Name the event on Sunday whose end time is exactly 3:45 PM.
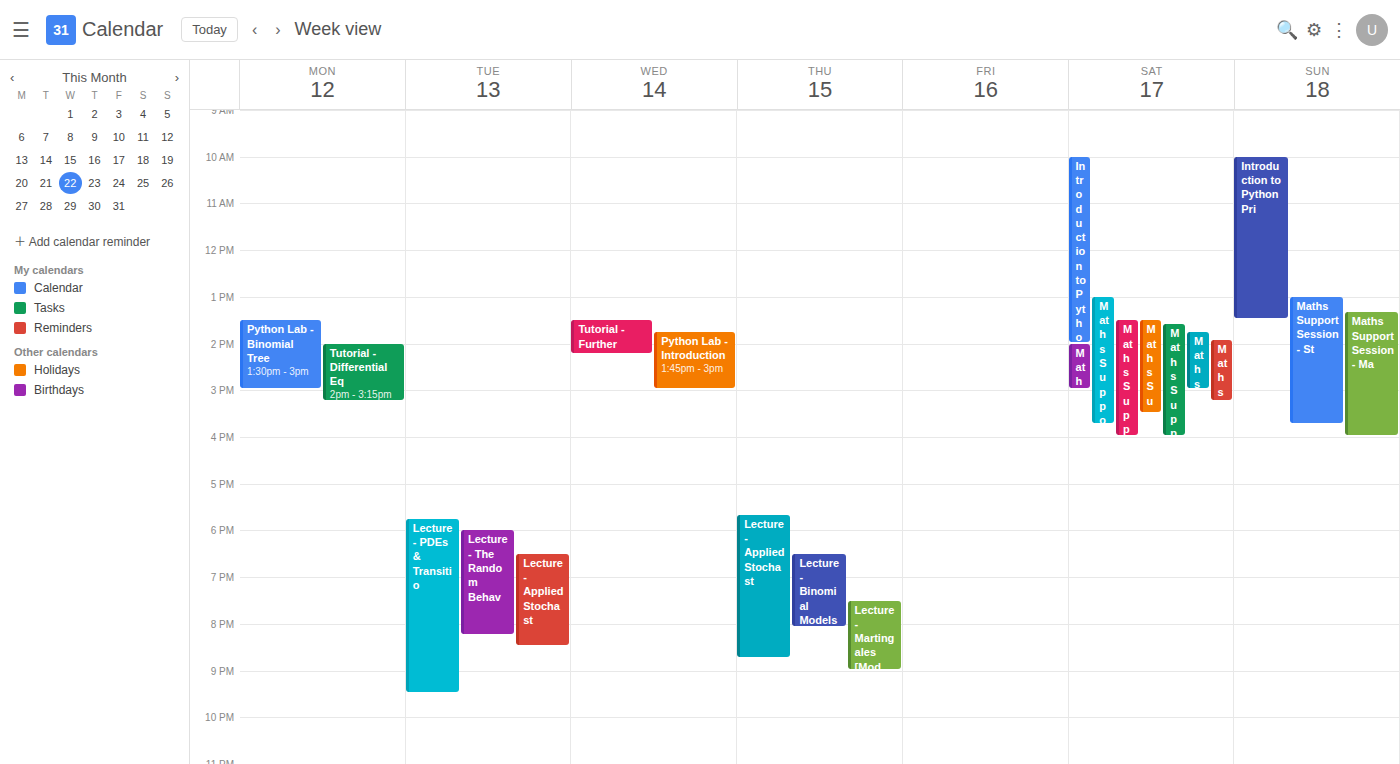
"Maths Support Session - St"